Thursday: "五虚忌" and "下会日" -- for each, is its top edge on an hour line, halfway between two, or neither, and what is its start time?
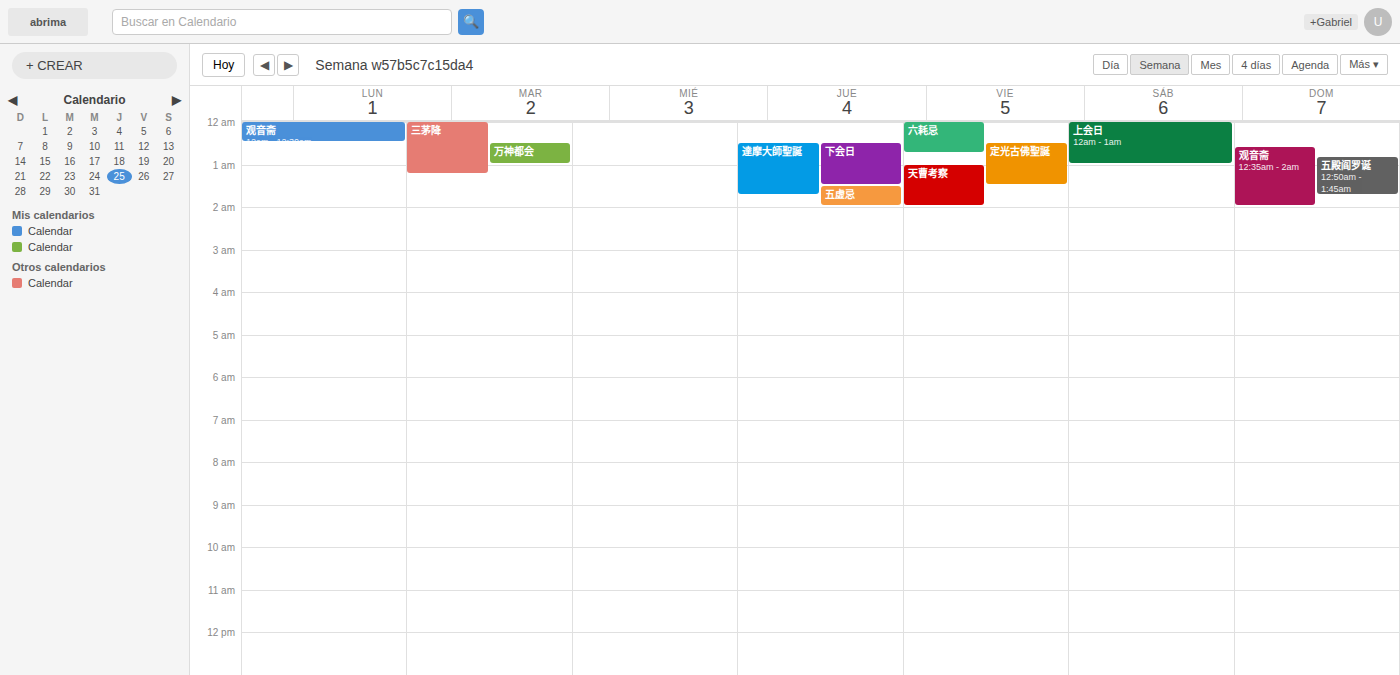
"五虚忌": 1:30 AM, halfway between the 1 AM and 2 AM lines. "下会日": 12:30 AM, halfway between the 12 AM and 1 AM lines.